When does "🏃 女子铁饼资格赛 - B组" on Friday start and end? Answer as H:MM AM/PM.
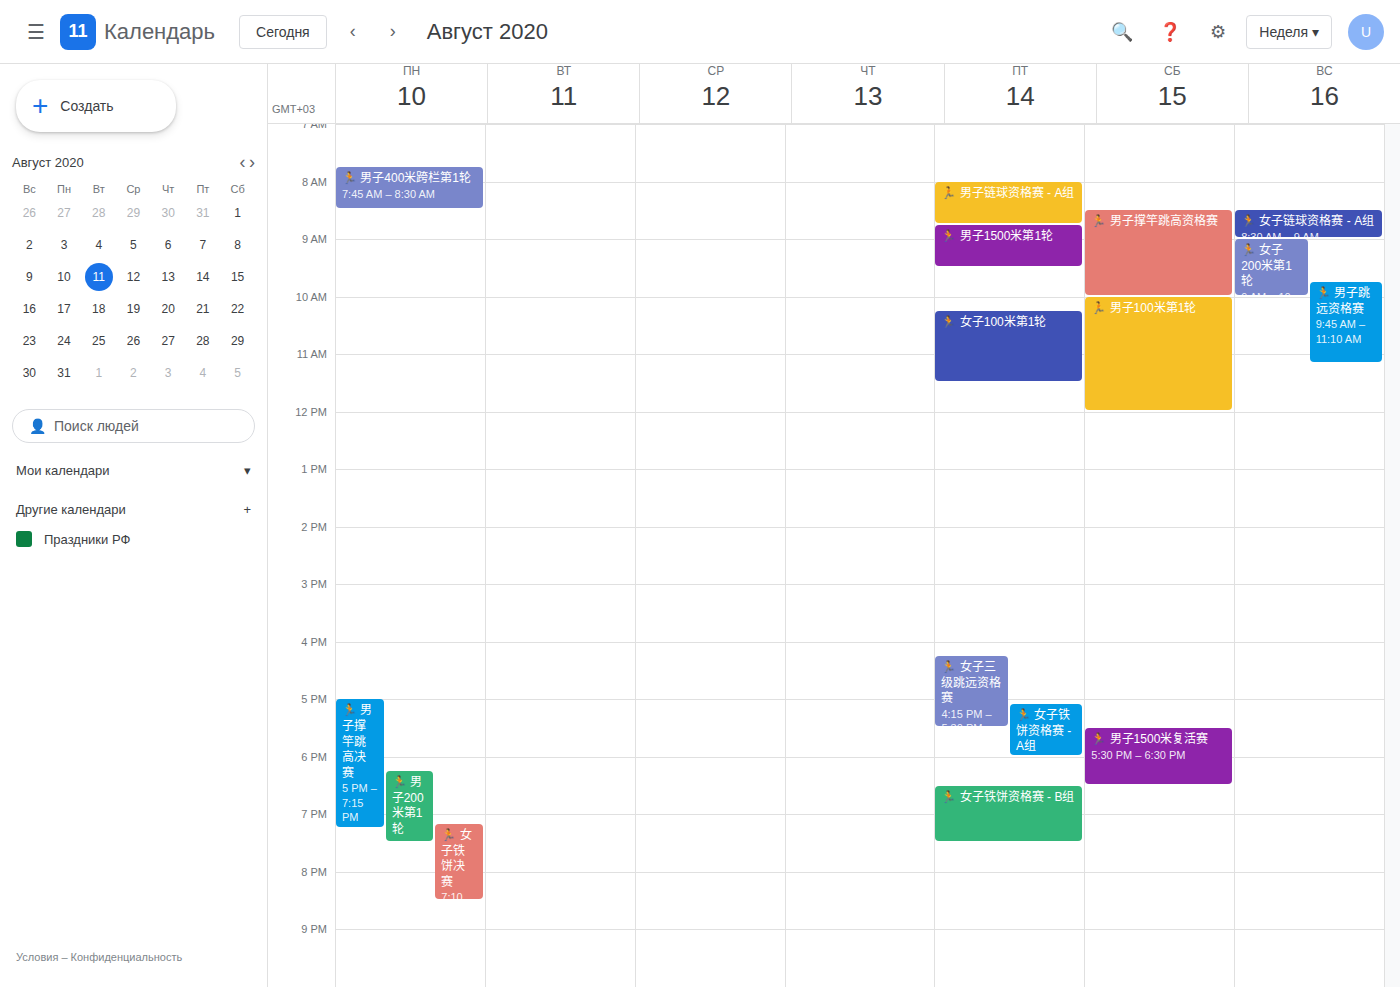
6:30 PM to 7:30 PM